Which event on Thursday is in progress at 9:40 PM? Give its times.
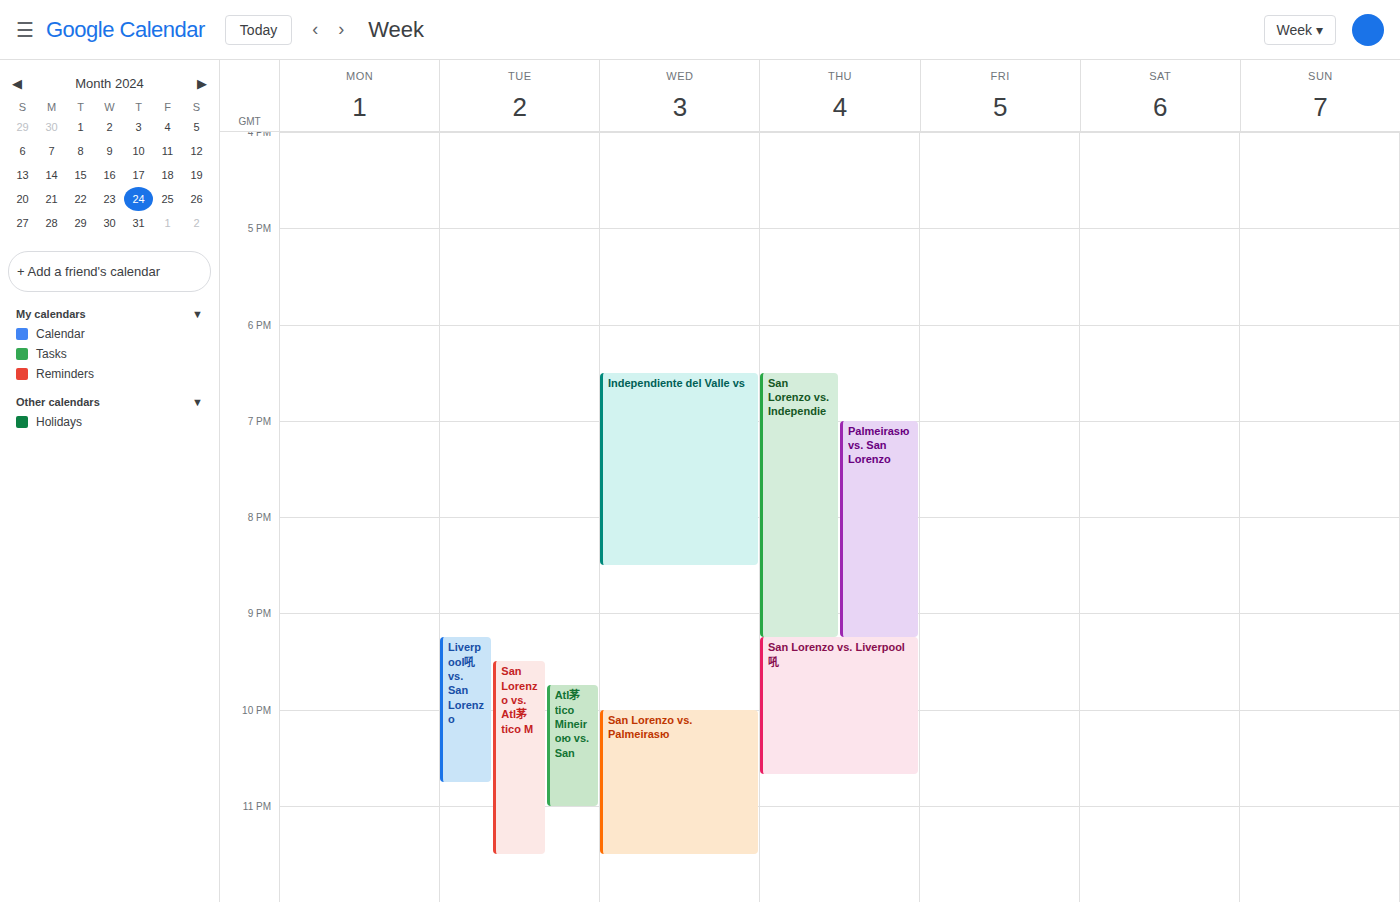
"San Lorenzo vs. Liverpool吼", 9:15 PM to 10:40 PM